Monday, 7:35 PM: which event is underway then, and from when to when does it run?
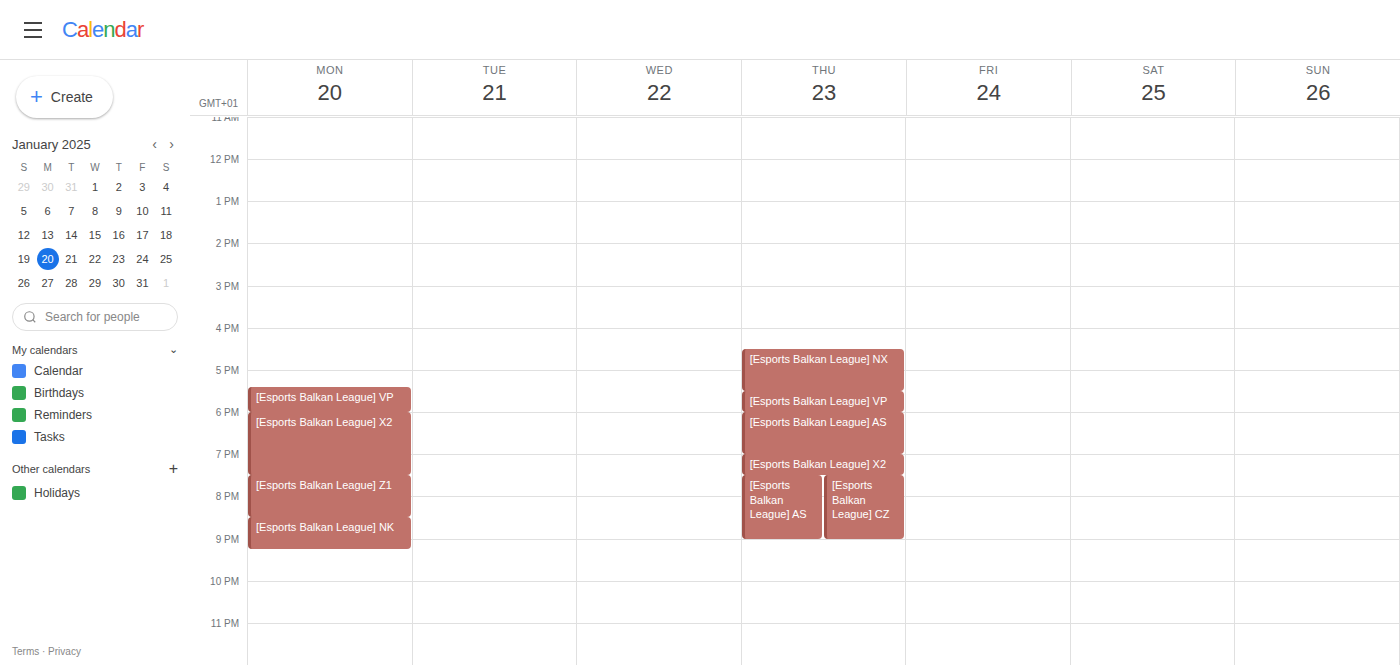
"[Esports Balkan League] Z1", 7:30 PM to 8:30 PM